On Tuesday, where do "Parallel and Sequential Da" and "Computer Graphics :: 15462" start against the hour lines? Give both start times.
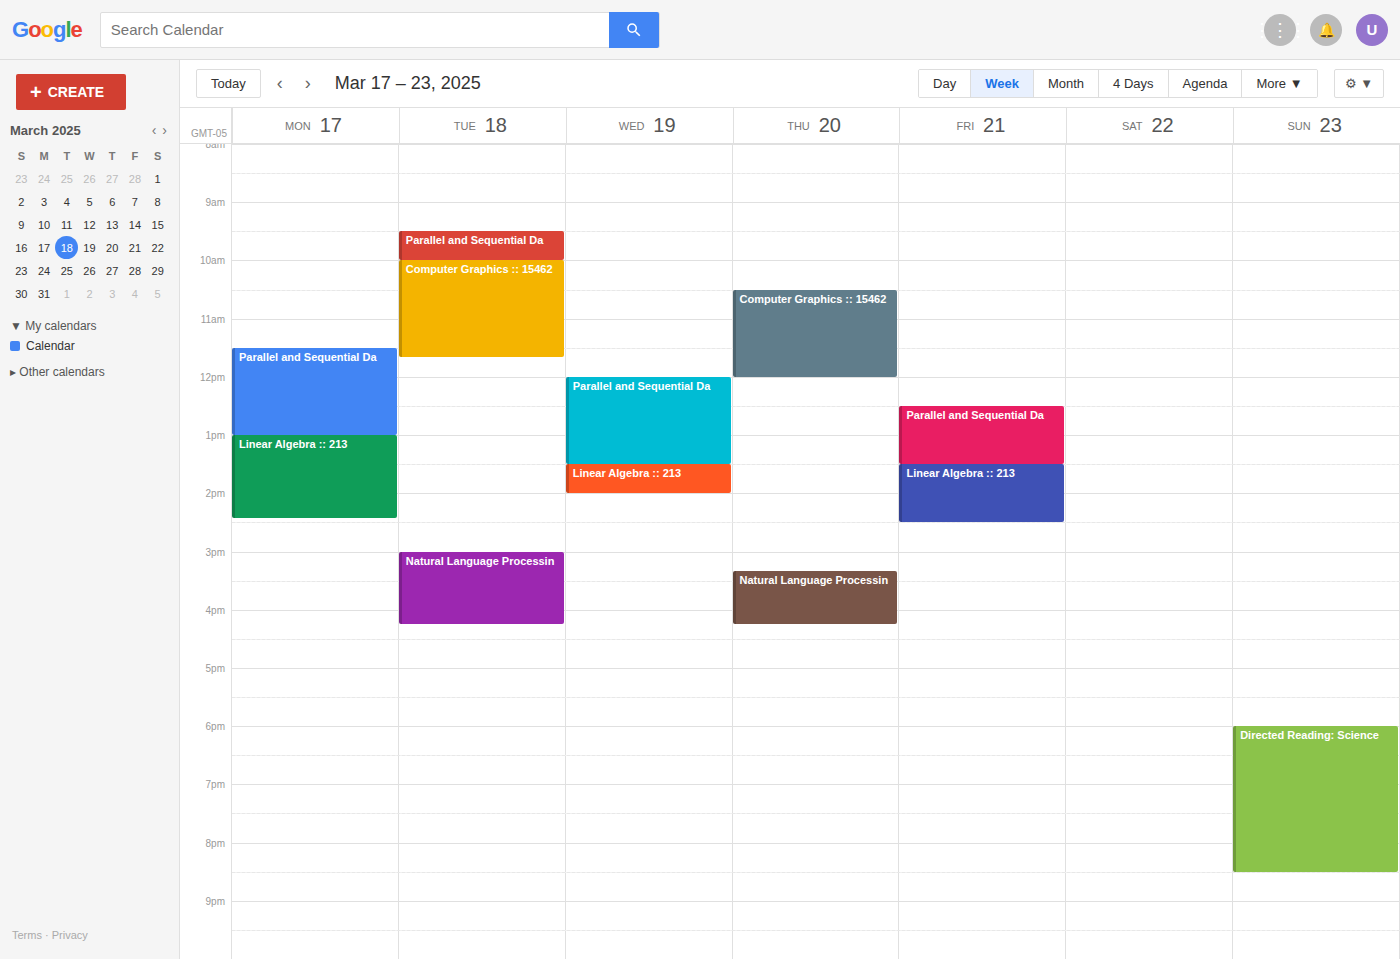
"Parallel and Sequential Da": 9:30 AM, halfway between the 9 AM and 10 AM lines. "Computer Graphics :: 15462": 10:00 AM, exactly on the 10 AM line.